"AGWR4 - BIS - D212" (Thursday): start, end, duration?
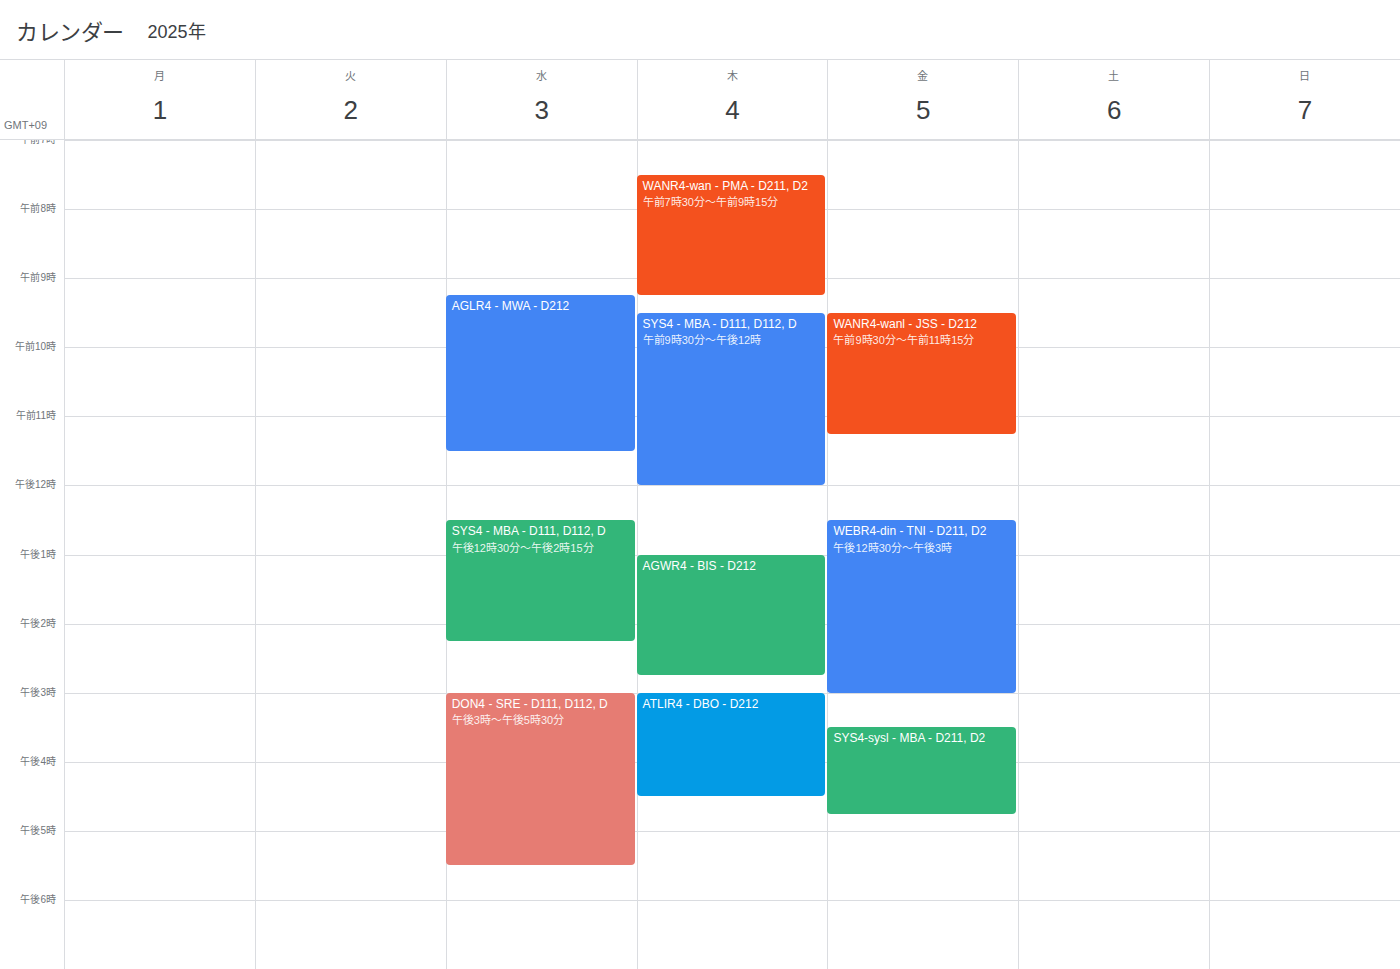
13:00 to 14:45, 1 hour 45 minutes